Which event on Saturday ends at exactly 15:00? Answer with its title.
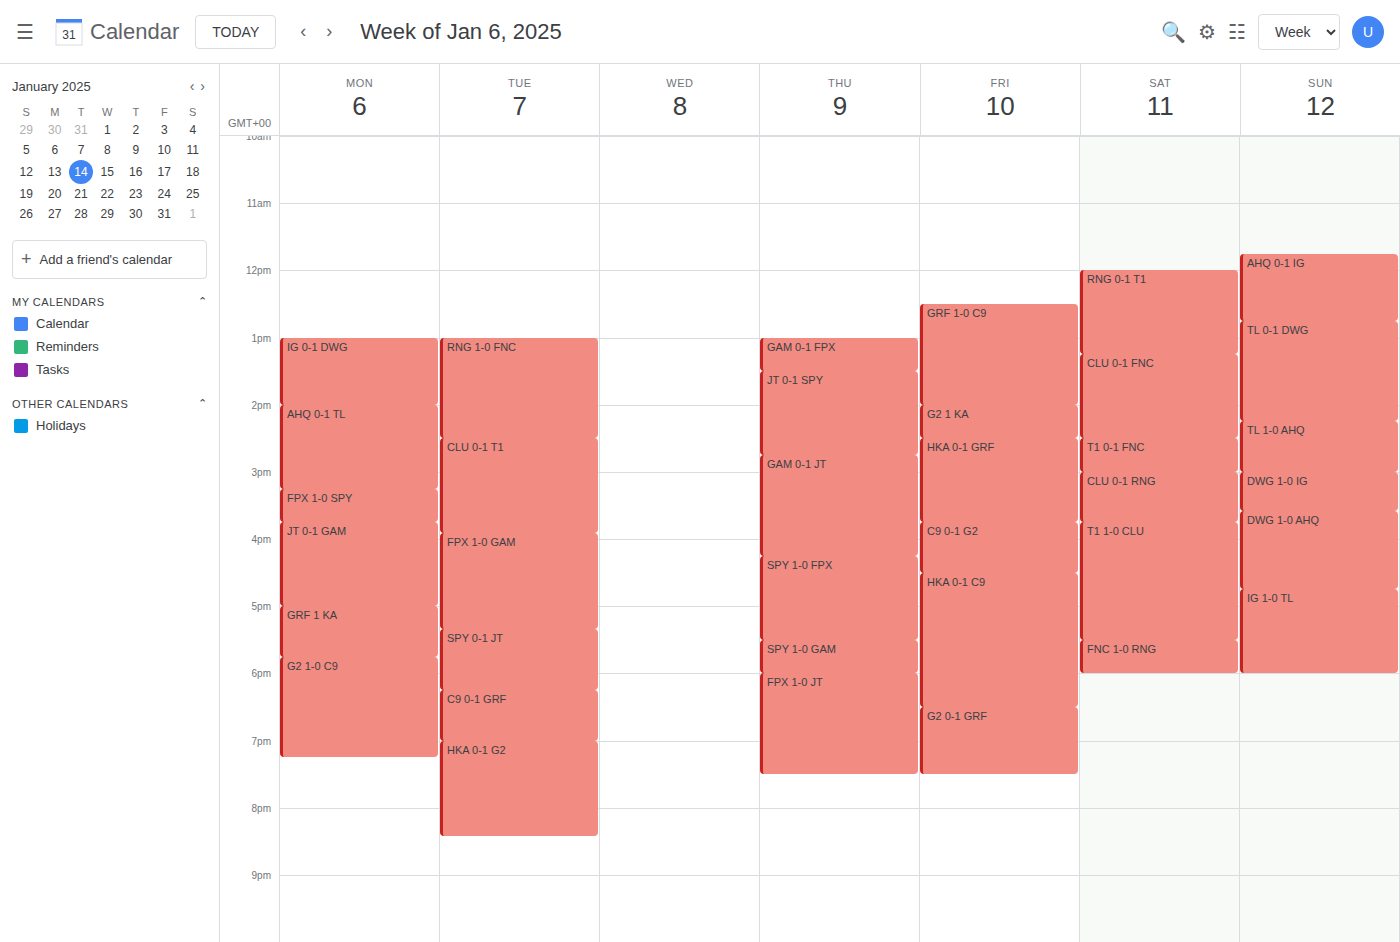
"T1 0-1 FNC"